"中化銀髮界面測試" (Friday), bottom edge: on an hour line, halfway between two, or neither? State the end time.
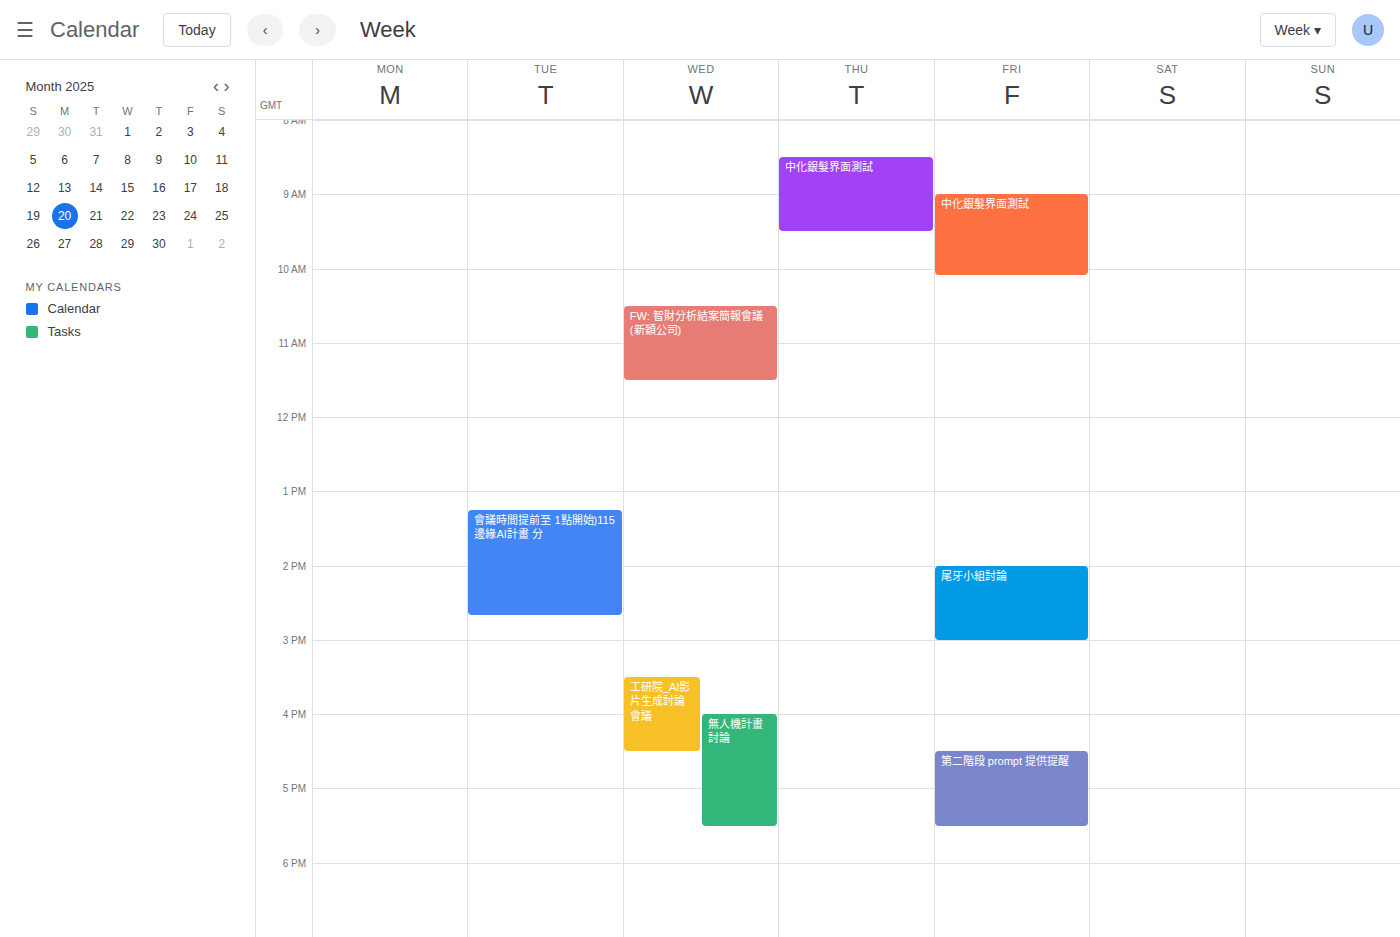
10:05 AM -- neither: 5 minutes below the 10 AM line and 55 minutes above the 11 AM line.